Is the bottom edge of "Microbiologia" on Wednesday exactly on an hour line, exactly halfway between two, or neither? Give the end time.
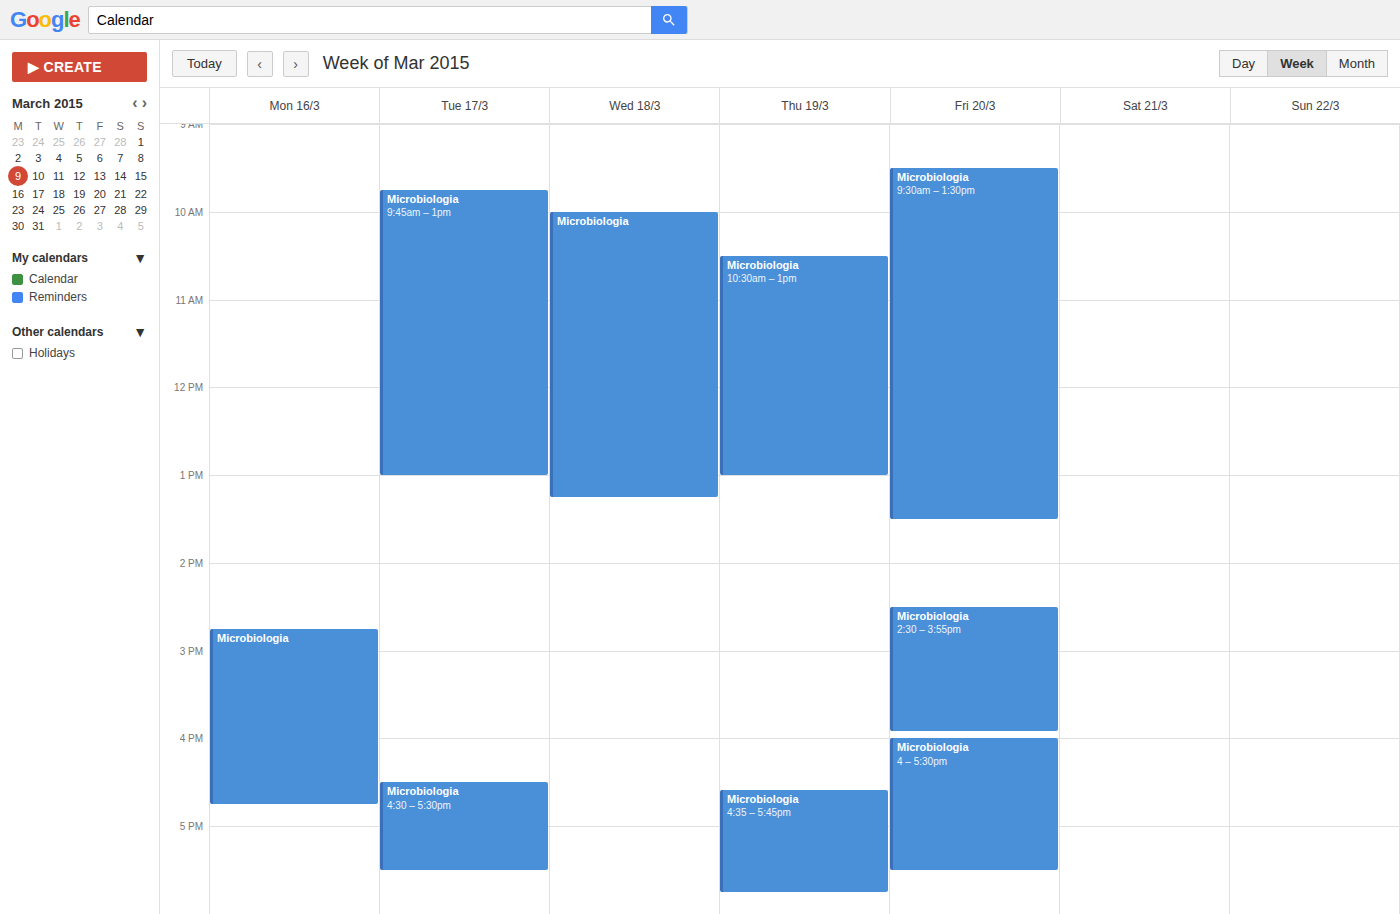
1:15 PM -- neither: a quarter of the way from the 1 PM line to the 2 PM line.